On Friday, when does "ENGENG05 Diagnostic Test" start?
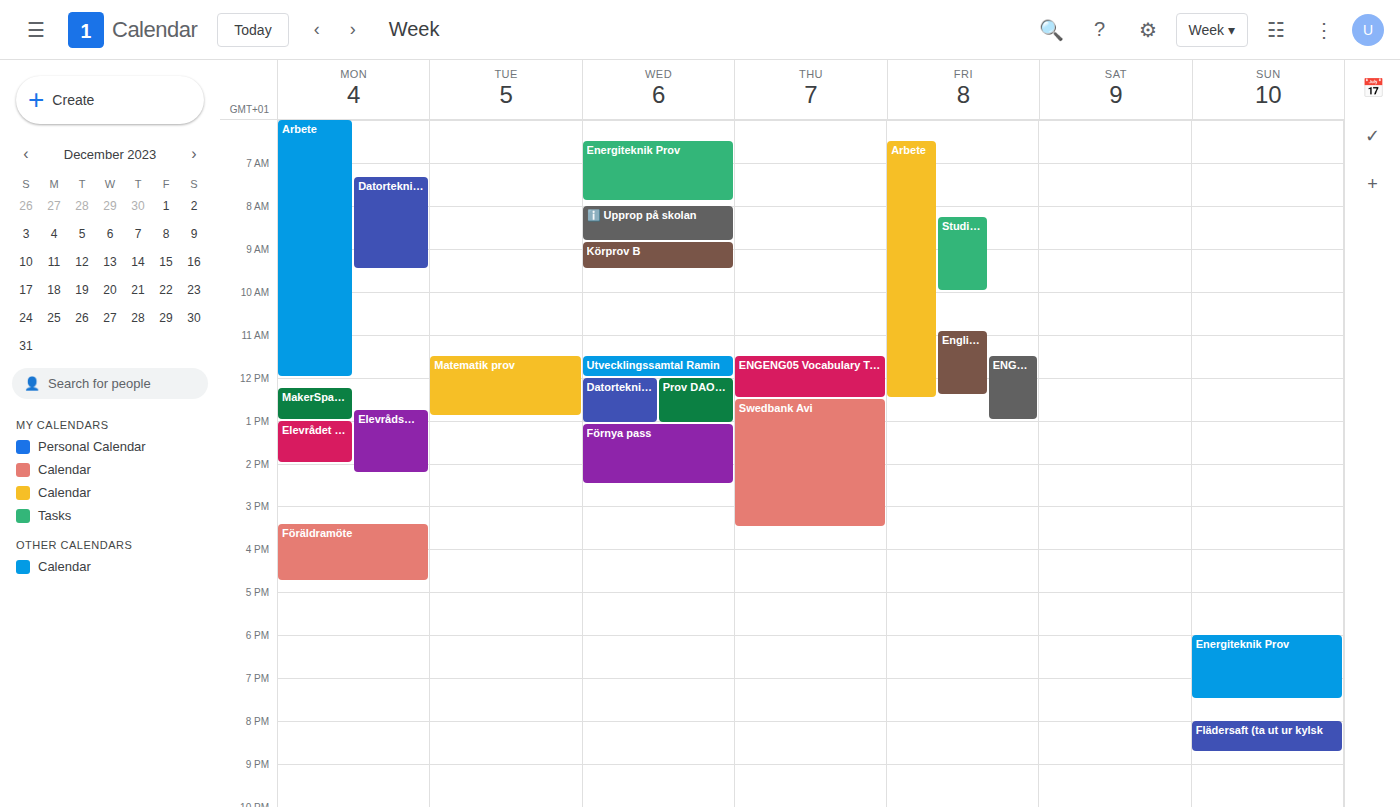
11:30 AM